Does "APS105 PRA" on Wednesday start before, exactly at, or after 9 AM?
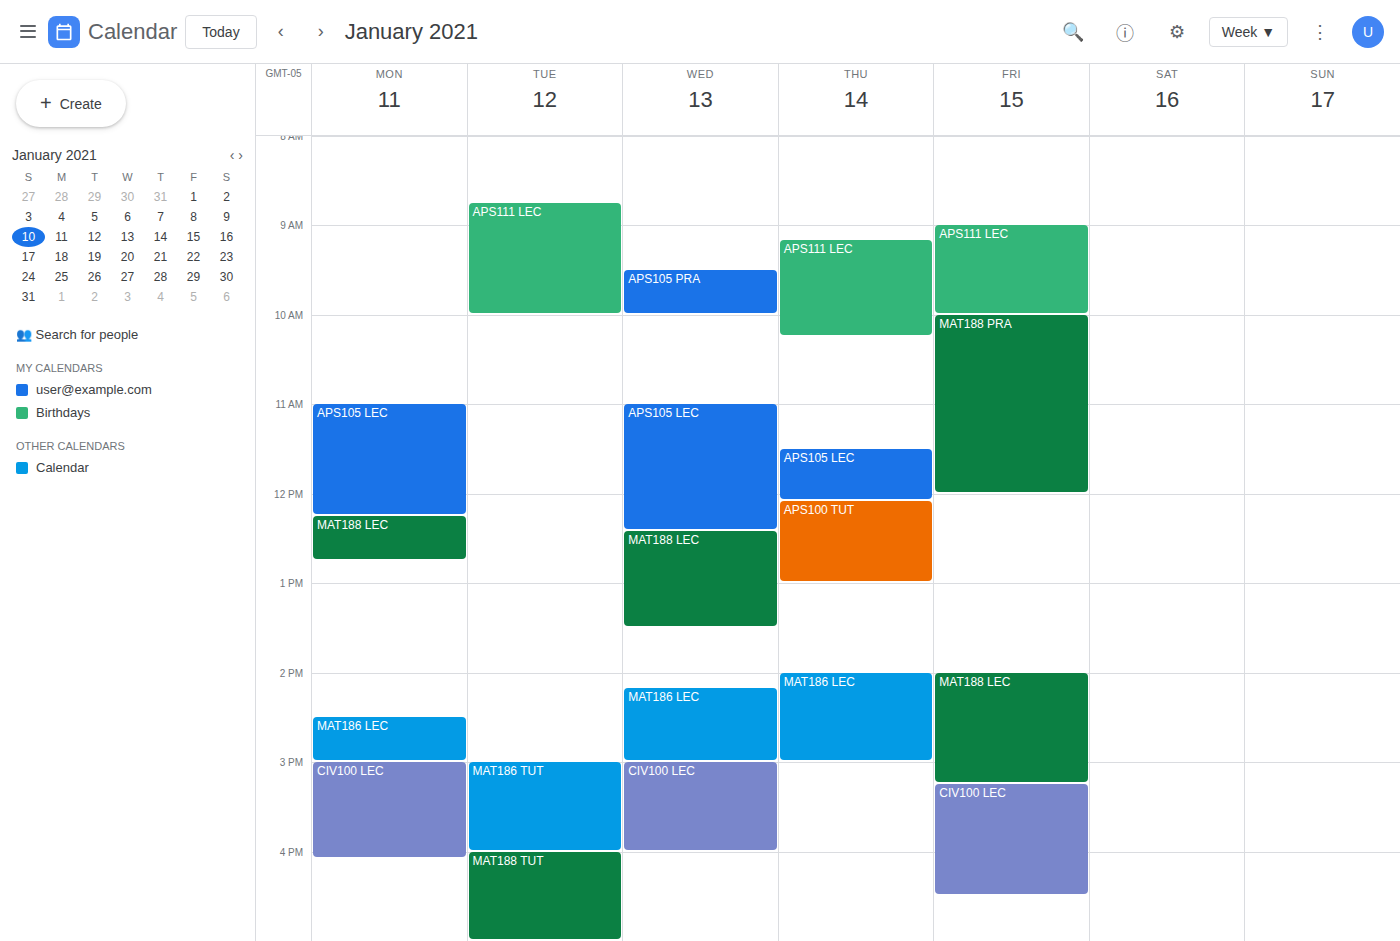
9:30 AM -- after 9 AM, 30 minutes below the 9 AM line.